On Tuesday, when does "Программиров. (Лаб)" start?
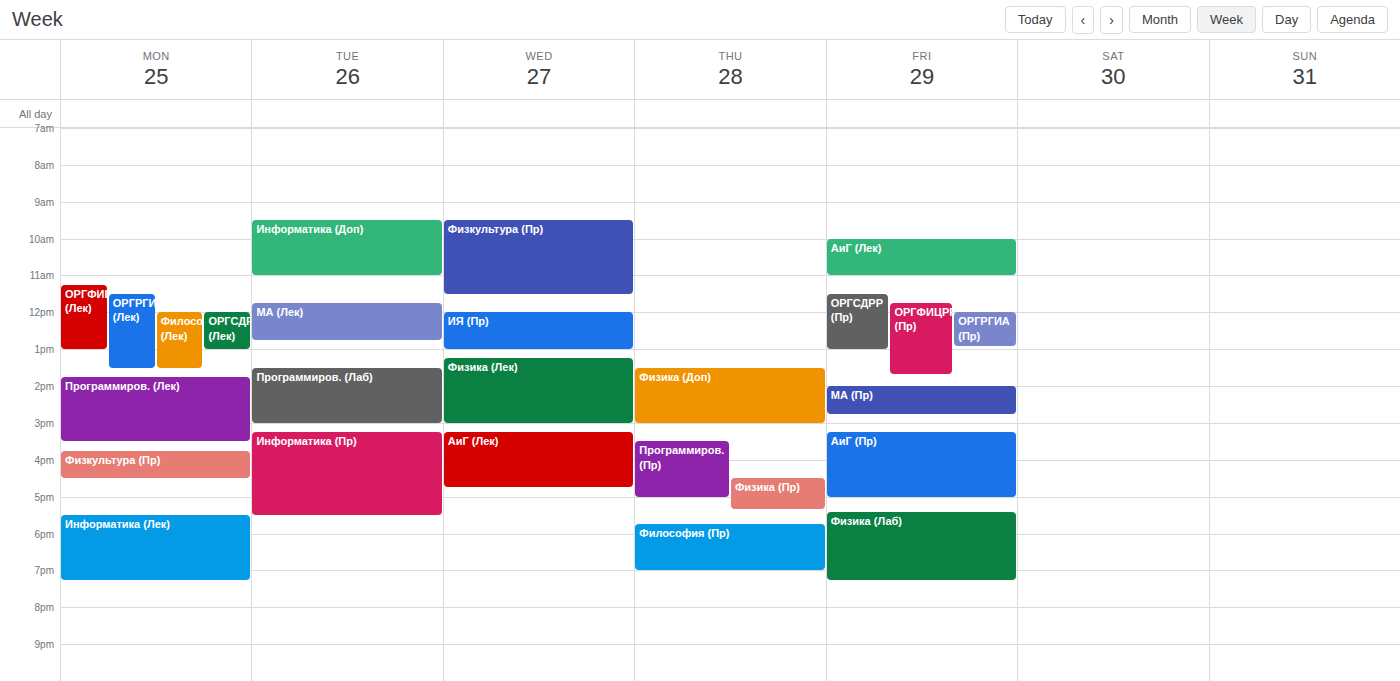
1:30 PM